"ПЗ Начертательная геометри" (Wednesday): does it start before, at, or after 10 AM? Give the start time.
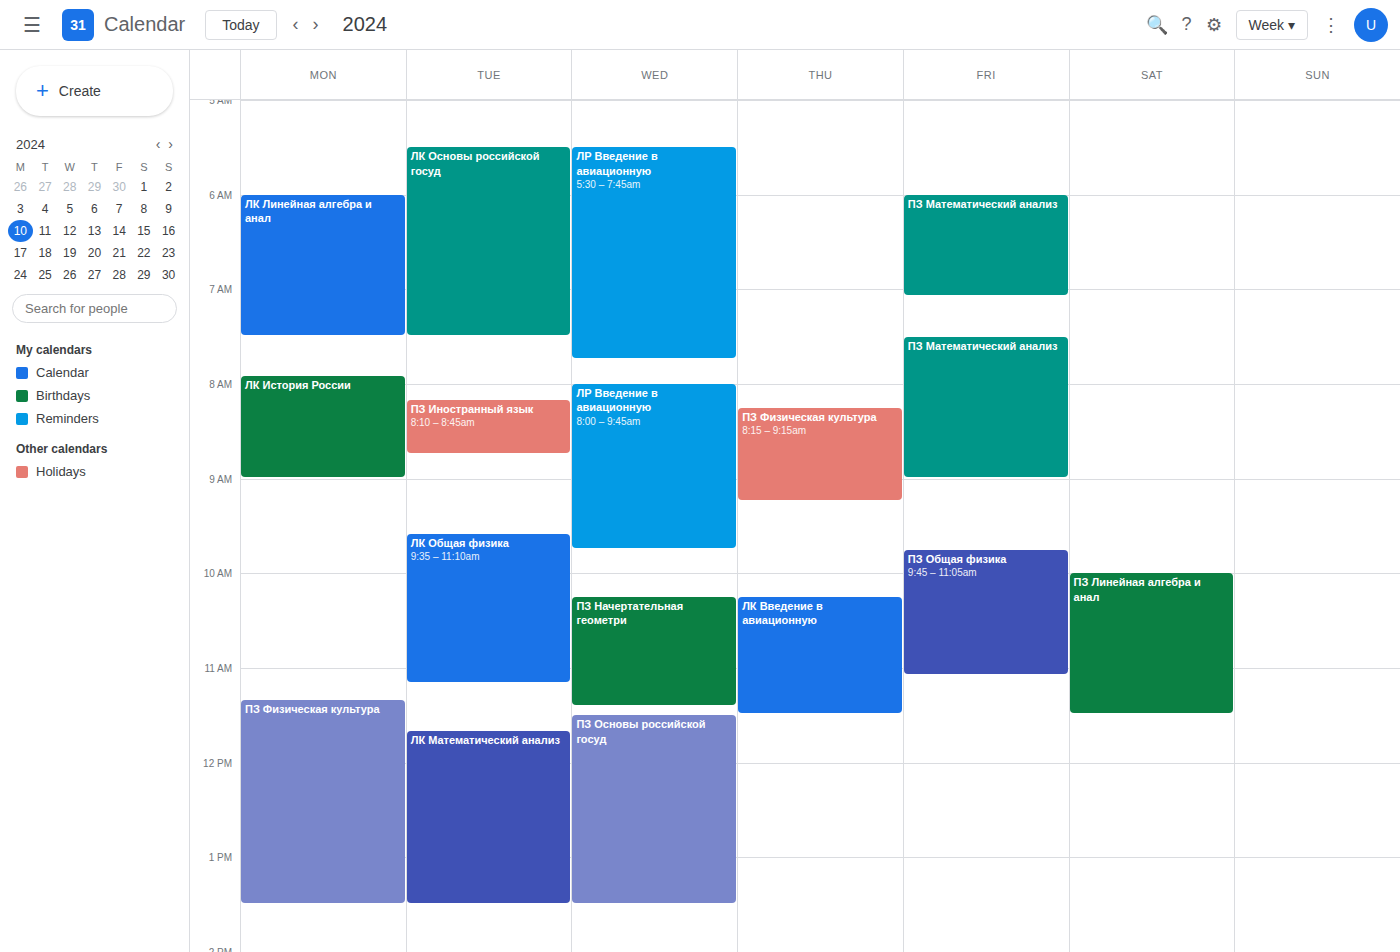
10:15 AM -- after 10 AM, 15 minutes below the 10 AM line.